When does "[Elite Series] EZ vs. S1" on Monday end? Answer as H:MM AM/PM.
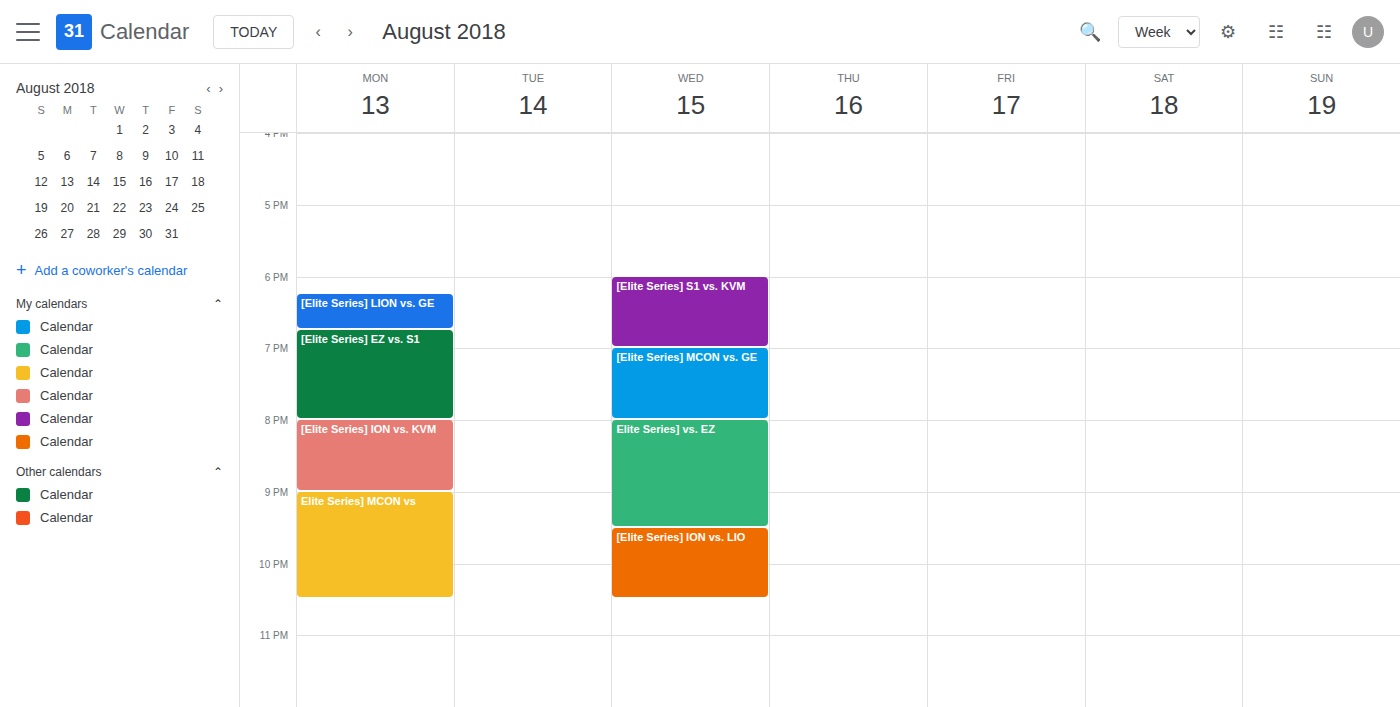
8:00 PM